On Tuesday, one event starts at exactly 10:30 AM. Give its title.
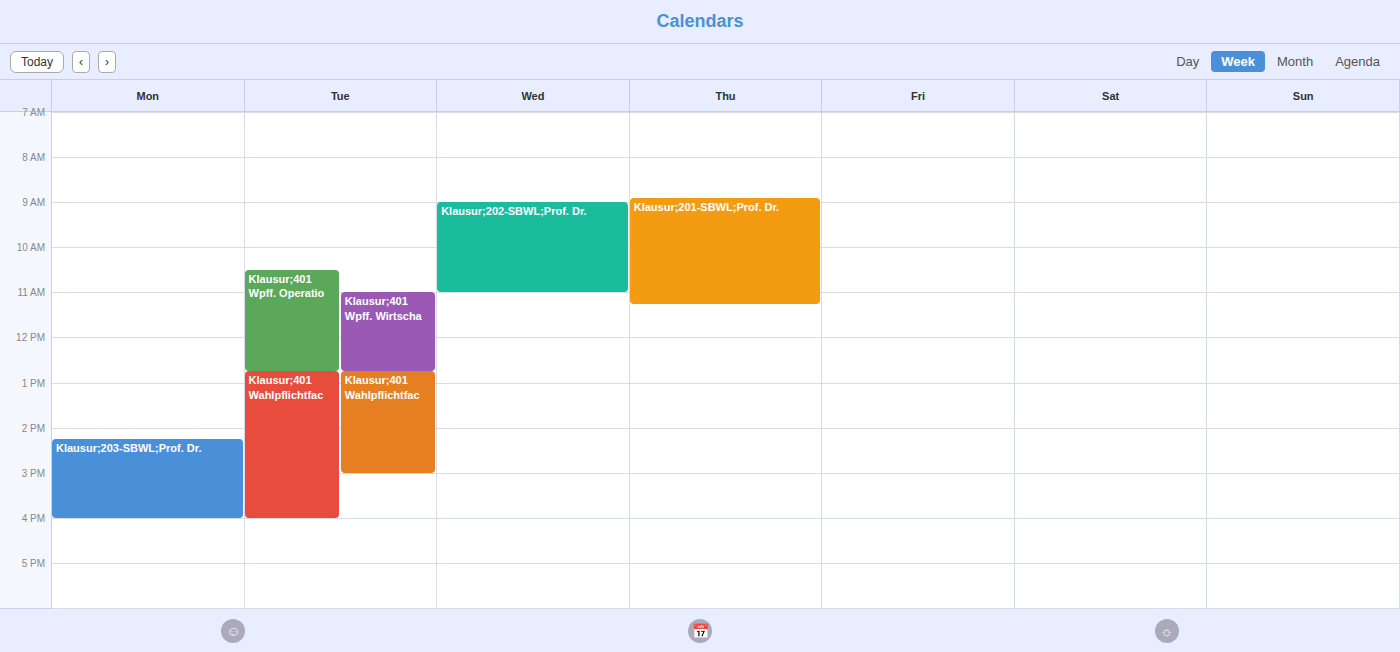
"Klausur;401 Wpff. Operatio"